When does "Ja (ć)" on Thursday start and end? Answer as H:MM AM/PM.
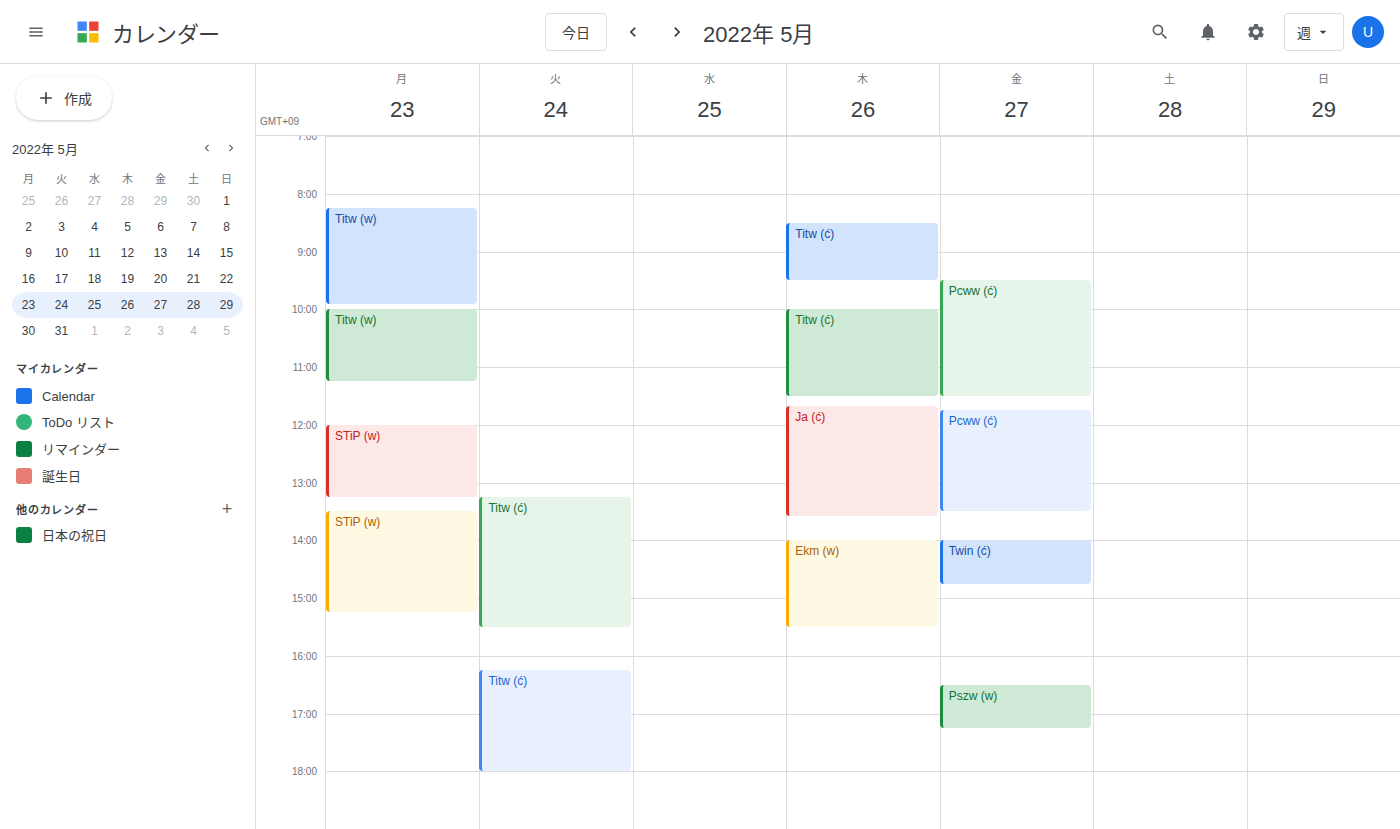
11:40 AM to 1:35 PM